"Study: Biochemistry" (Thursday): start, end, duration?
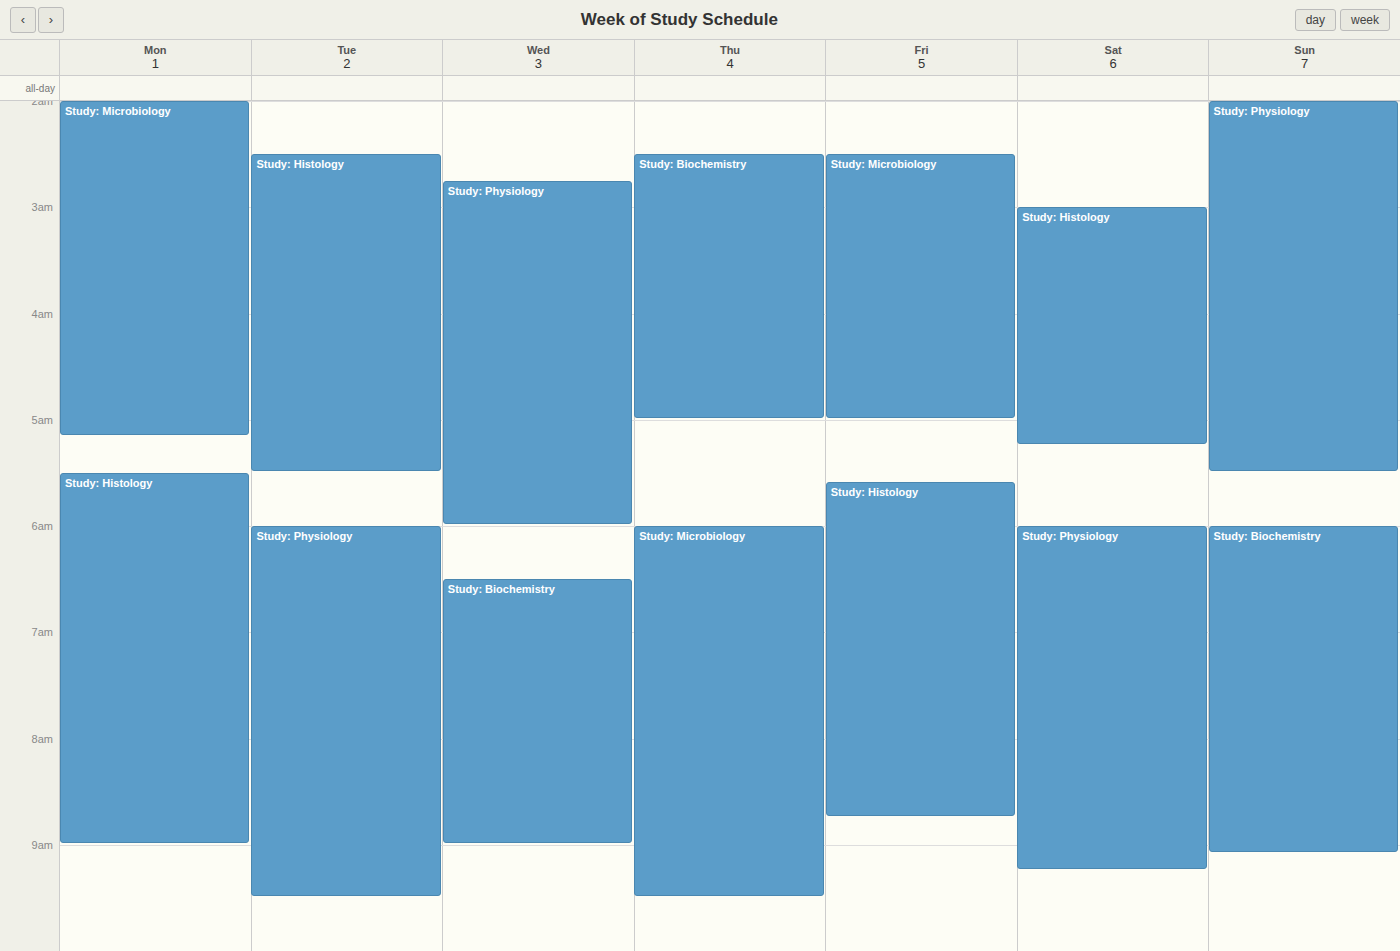
2:30 AM to 5:00 AM, 2 hours 30 minutes